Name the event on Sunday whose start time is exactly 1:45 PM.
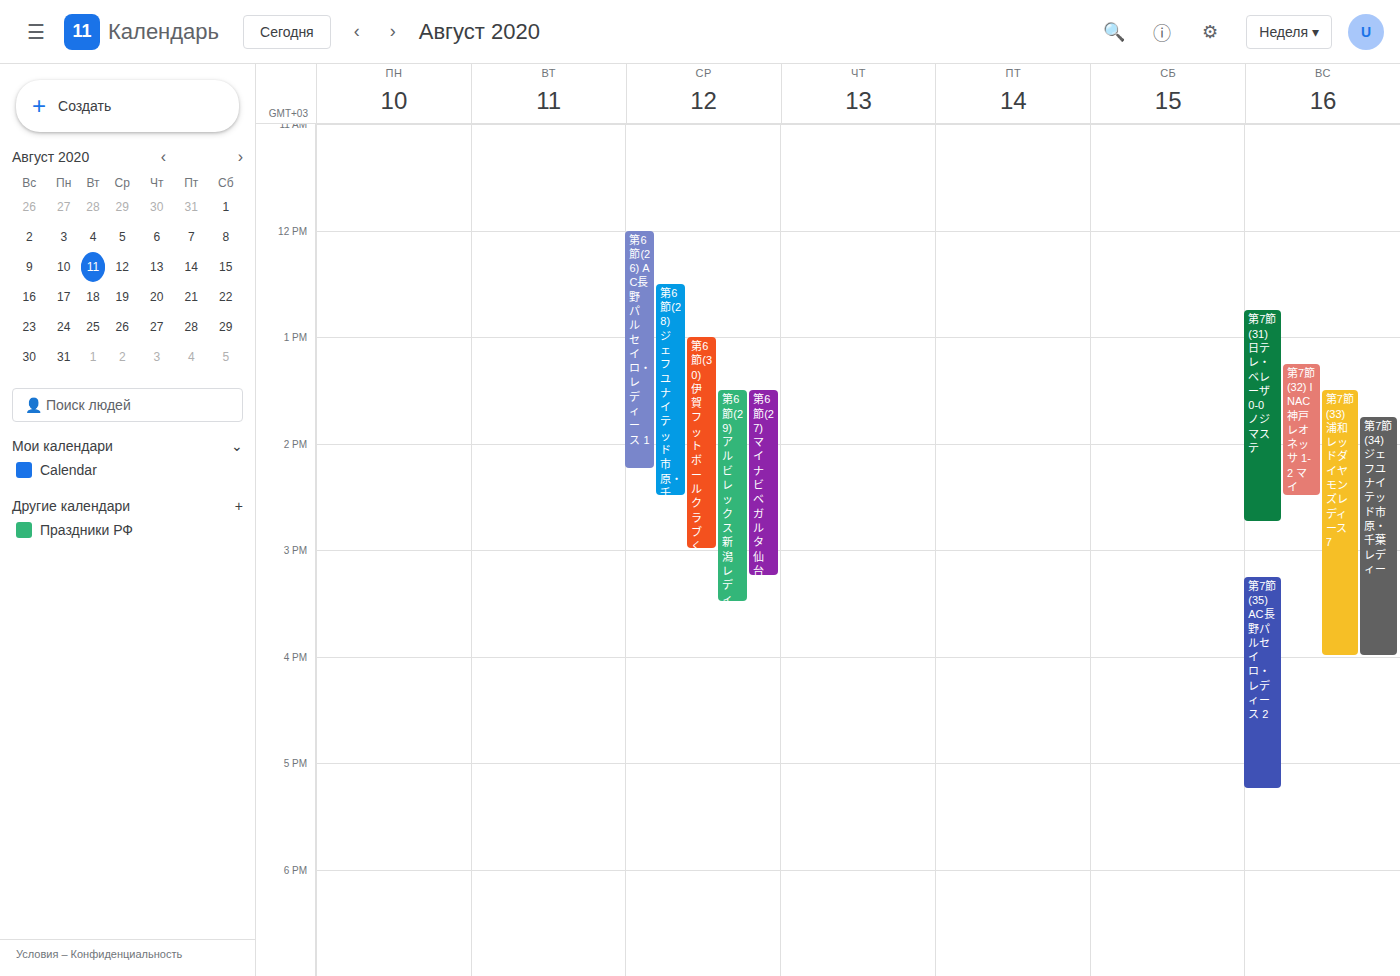
"第7節(34) ジェフユナイテッド市原・千葉レディー"